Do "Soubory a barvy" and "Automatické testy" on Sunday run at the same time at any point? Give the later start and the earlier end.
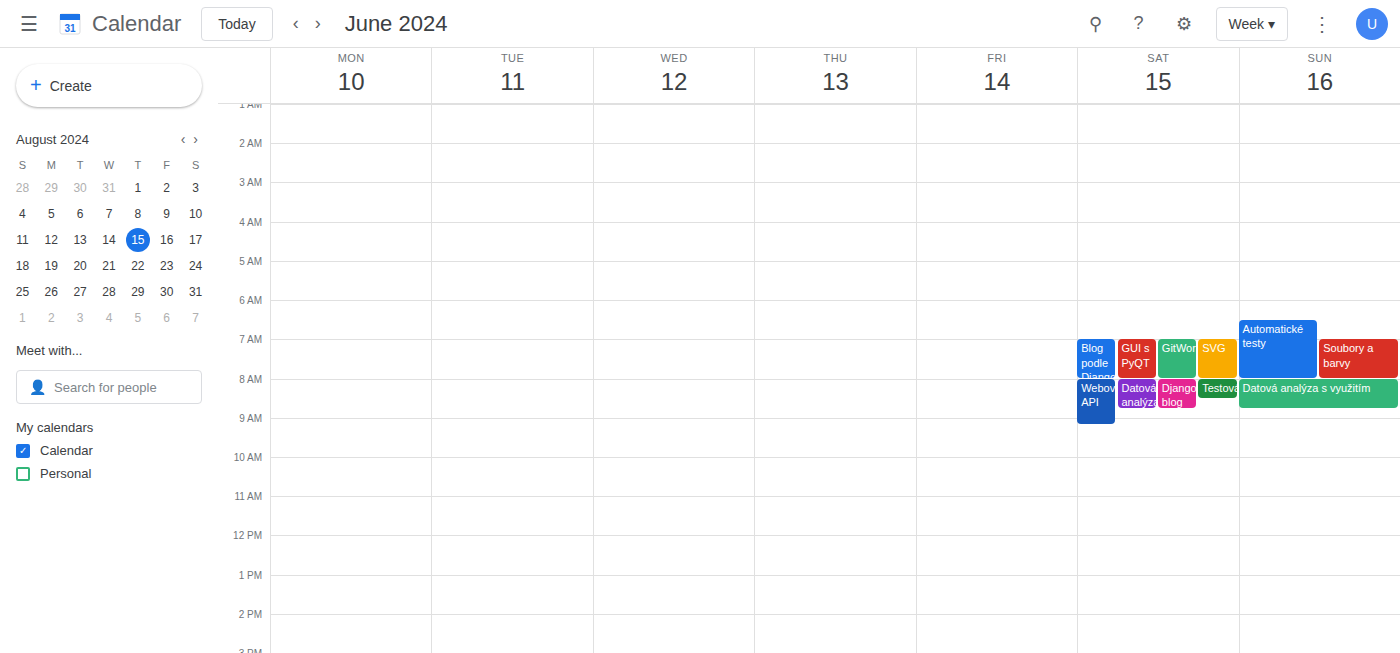
"Soubory a barvy" starts at 7:00 AM, before "Automatické testy" ends at 8:00 AM -- they overlap.